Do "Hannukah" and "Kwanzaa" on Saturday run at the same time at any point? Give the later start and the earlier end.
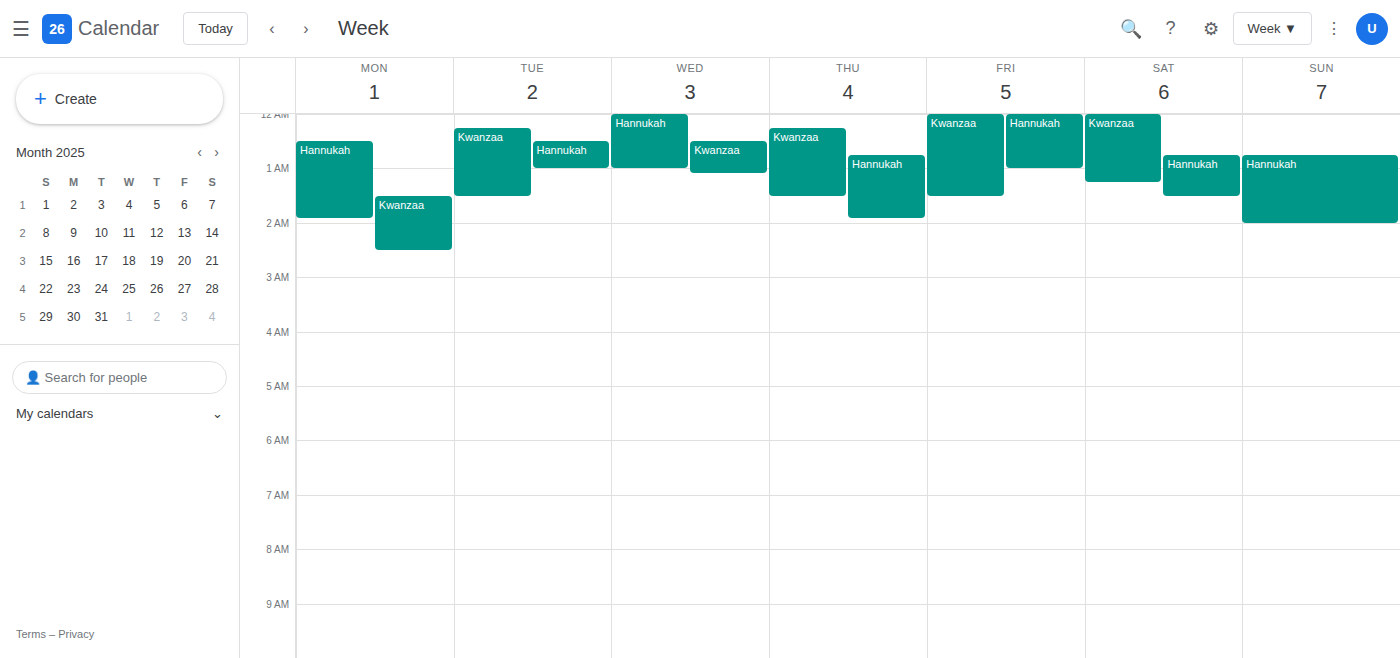
"Hannukah" starts at 12:45 AM, before "Kwanzaa" ends at 1:15 AM -- they overlap.